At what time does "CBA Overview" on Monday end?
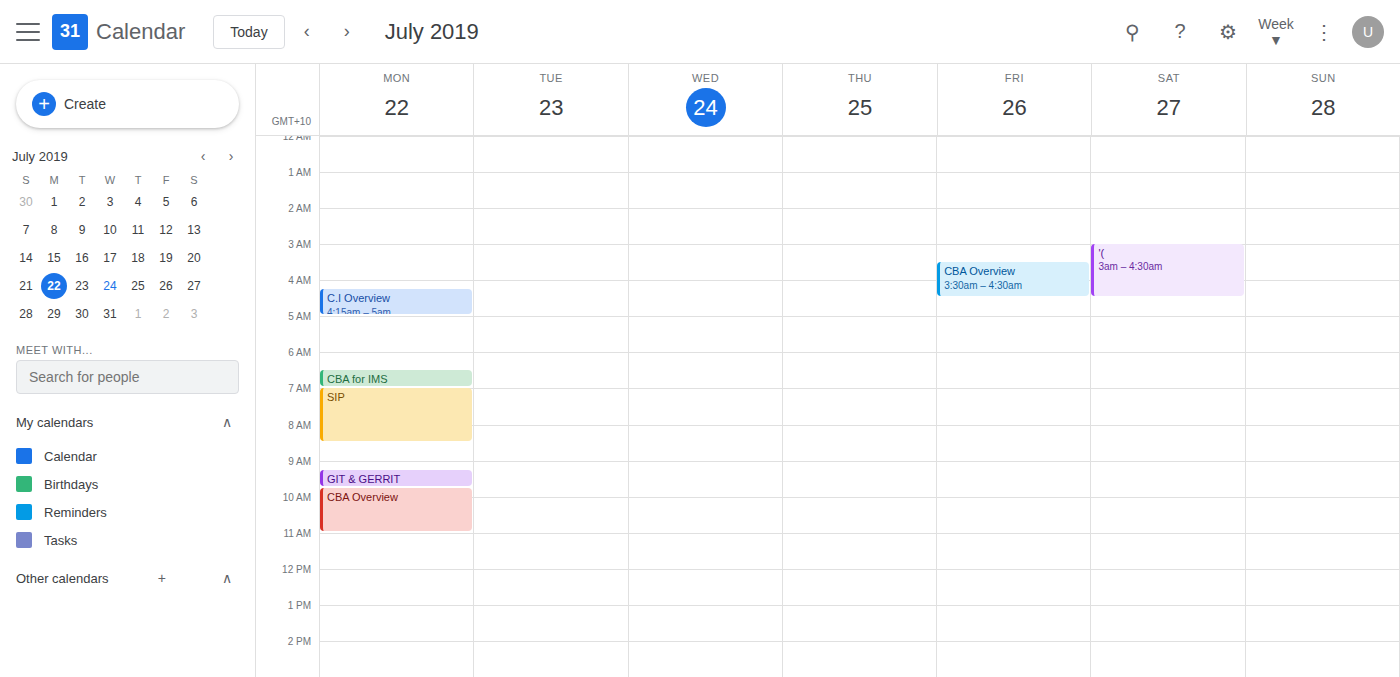
11:00 AM